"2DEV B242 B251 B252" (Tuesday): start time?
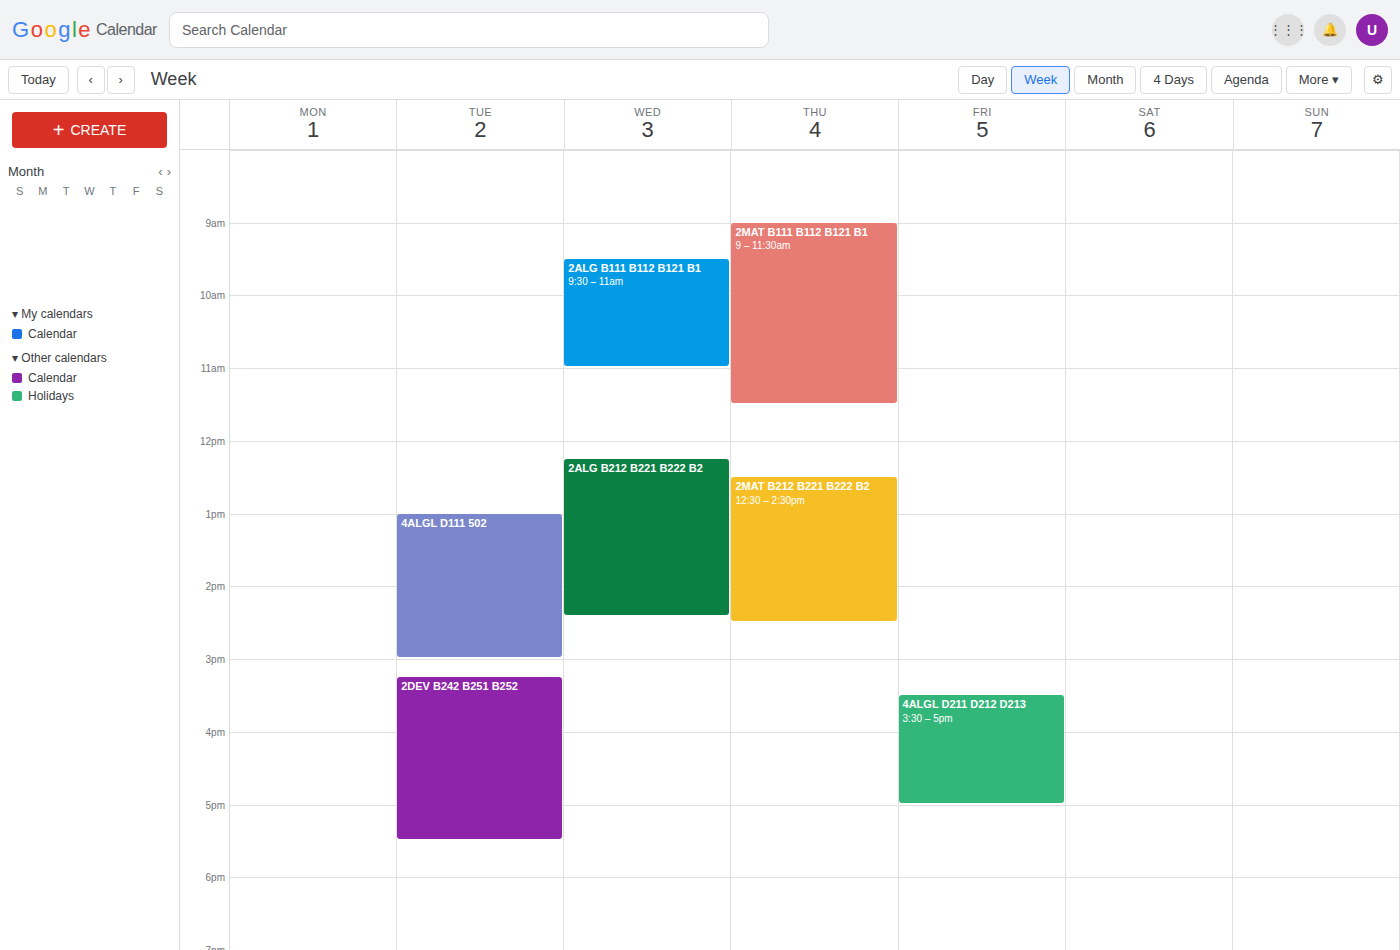
3:15 PM